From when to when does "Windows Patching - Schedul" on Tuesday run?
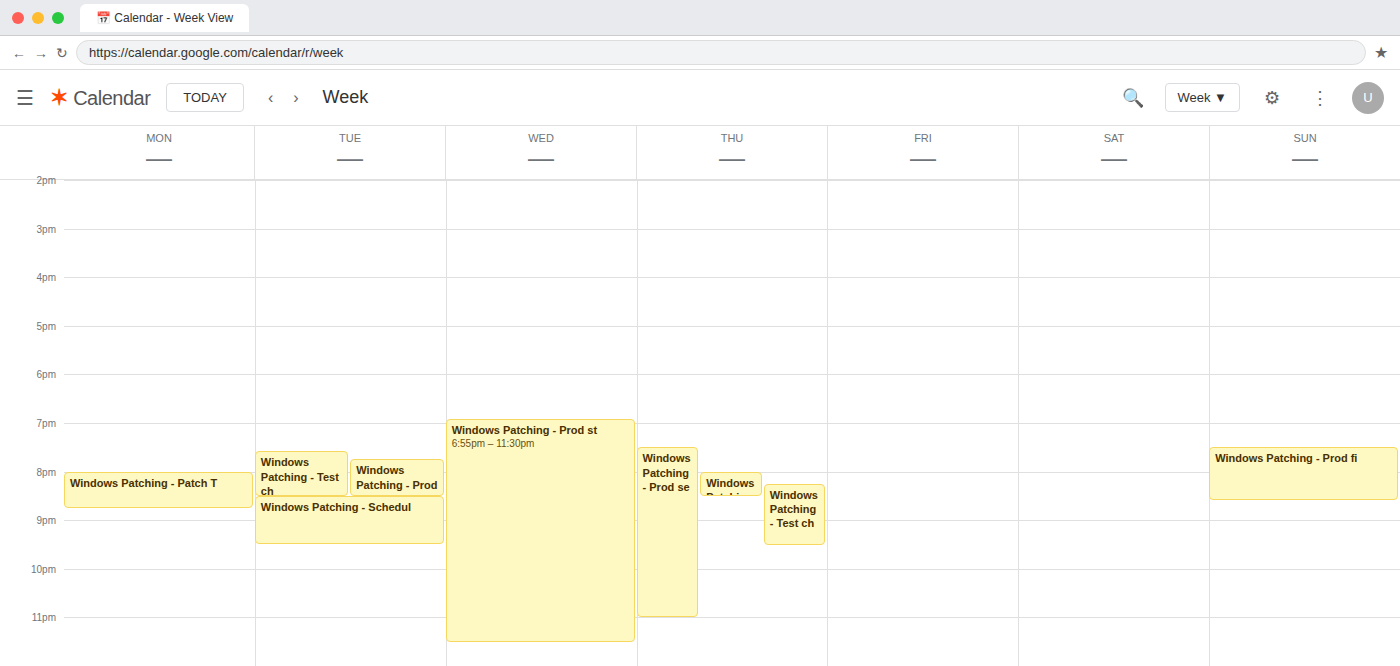
8:30 PM to 9:30 PM